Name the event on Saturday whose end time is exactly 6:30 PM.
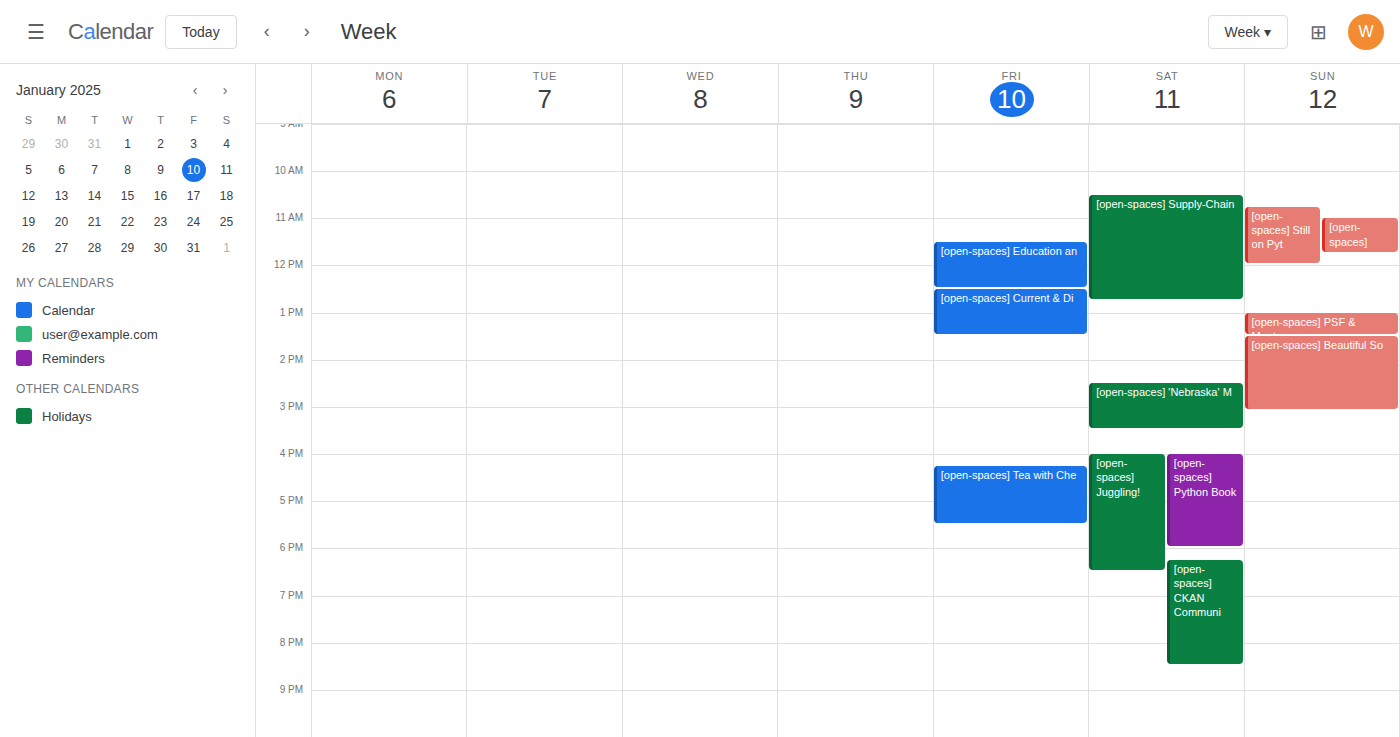
"[open-spaces] Juggling!"